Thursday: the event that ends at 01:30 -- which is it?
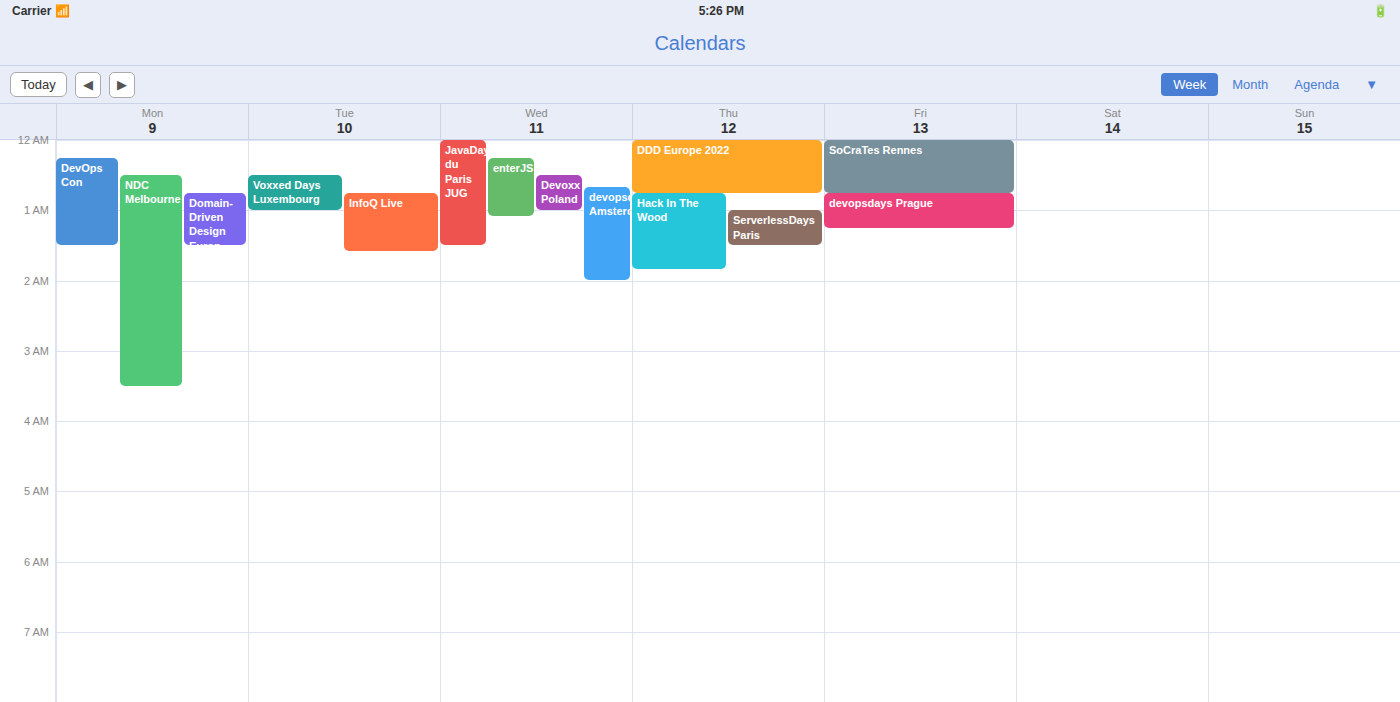
"ServerlessDays Paris"